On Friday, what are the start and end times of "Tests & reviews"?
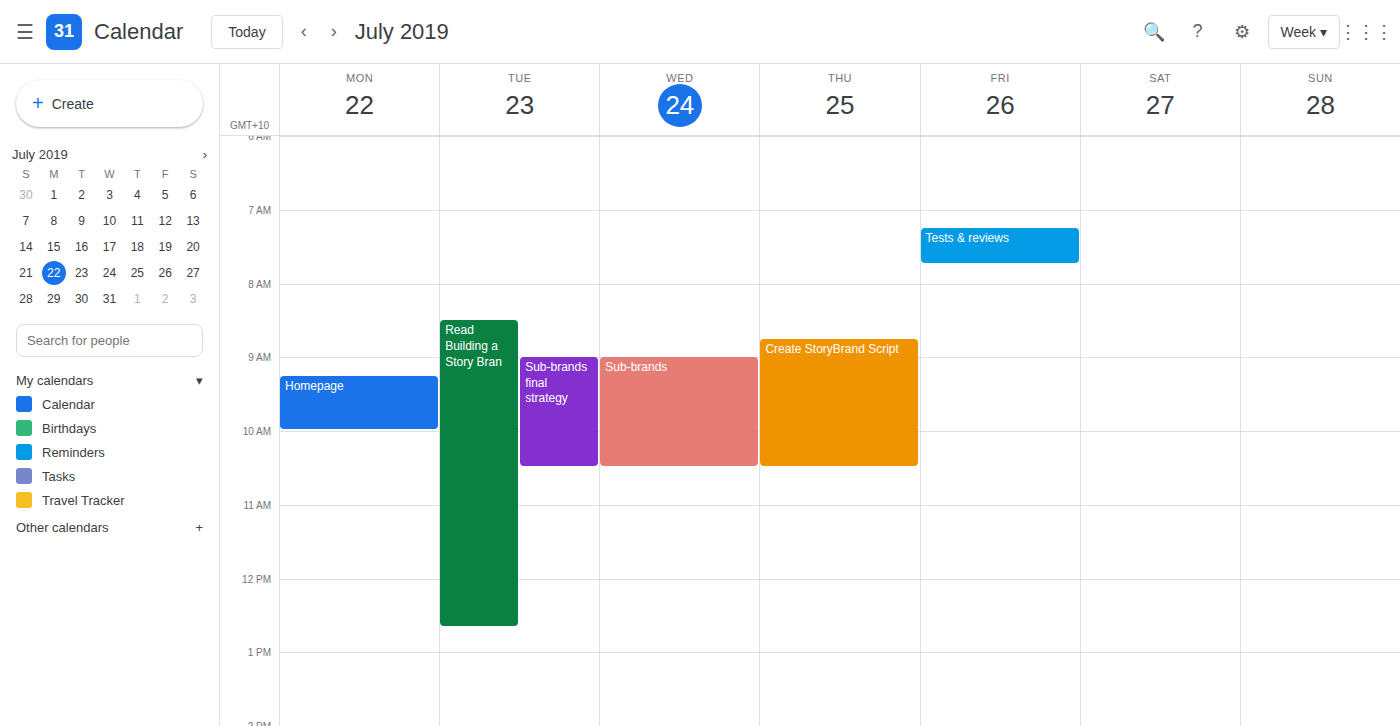
7:15 AM to 7:45 AM